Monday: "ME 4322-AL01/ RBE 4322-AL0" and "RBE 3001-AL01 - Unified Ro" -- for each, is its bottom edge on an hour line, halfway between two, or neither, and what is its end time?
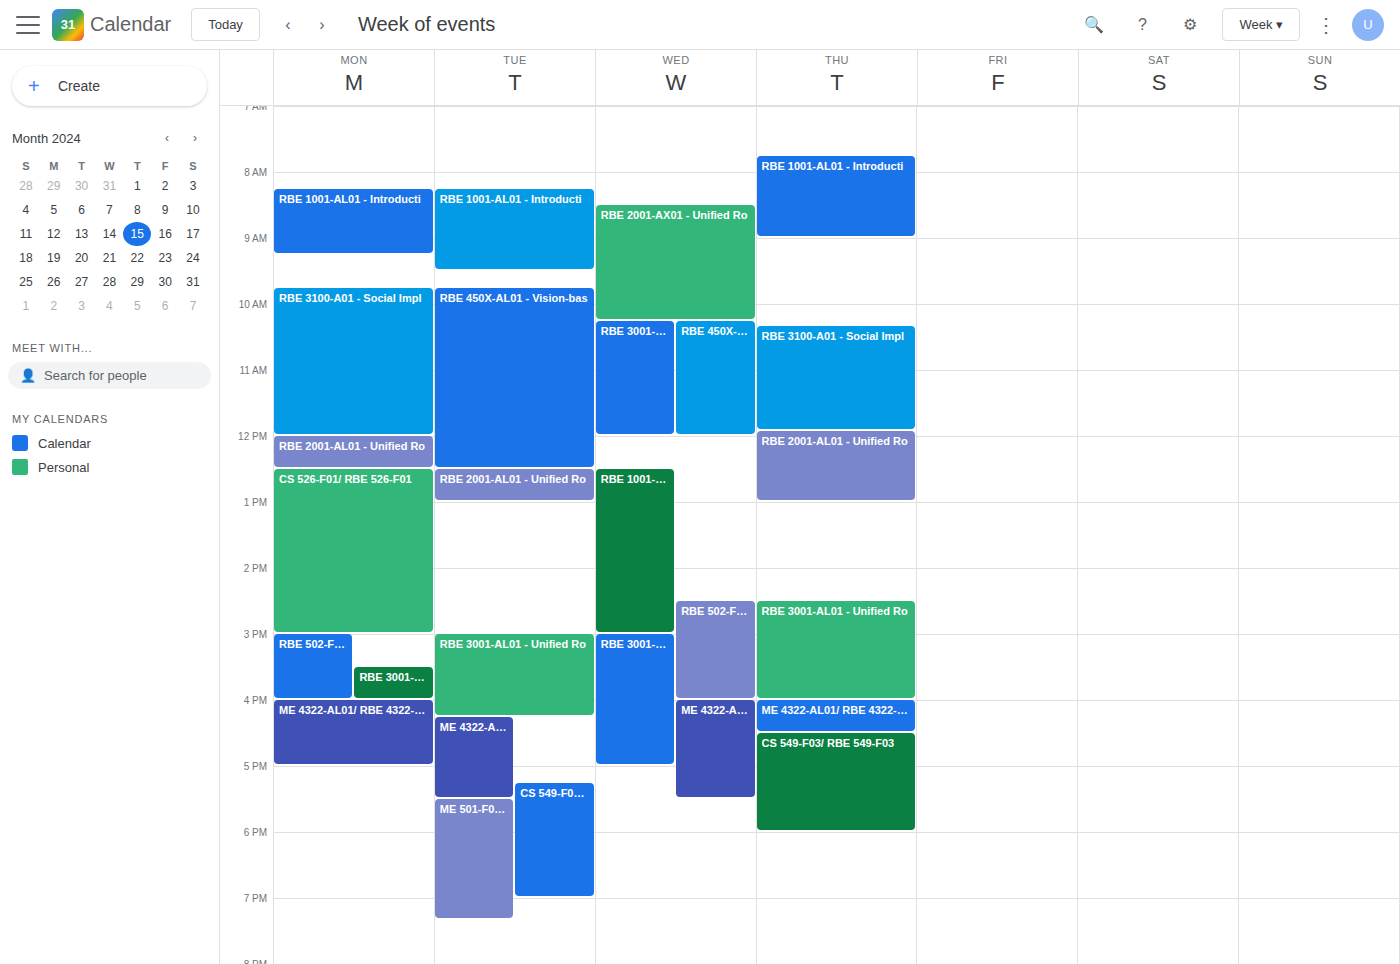
"ME 4322-AL01/ RBE 4322-AL0": 5:00 PM, exactly on the 5 PM line. "RBE 3001-AL01 - Unified Ro": 4:00 PM, exactly on the 4 PM line.